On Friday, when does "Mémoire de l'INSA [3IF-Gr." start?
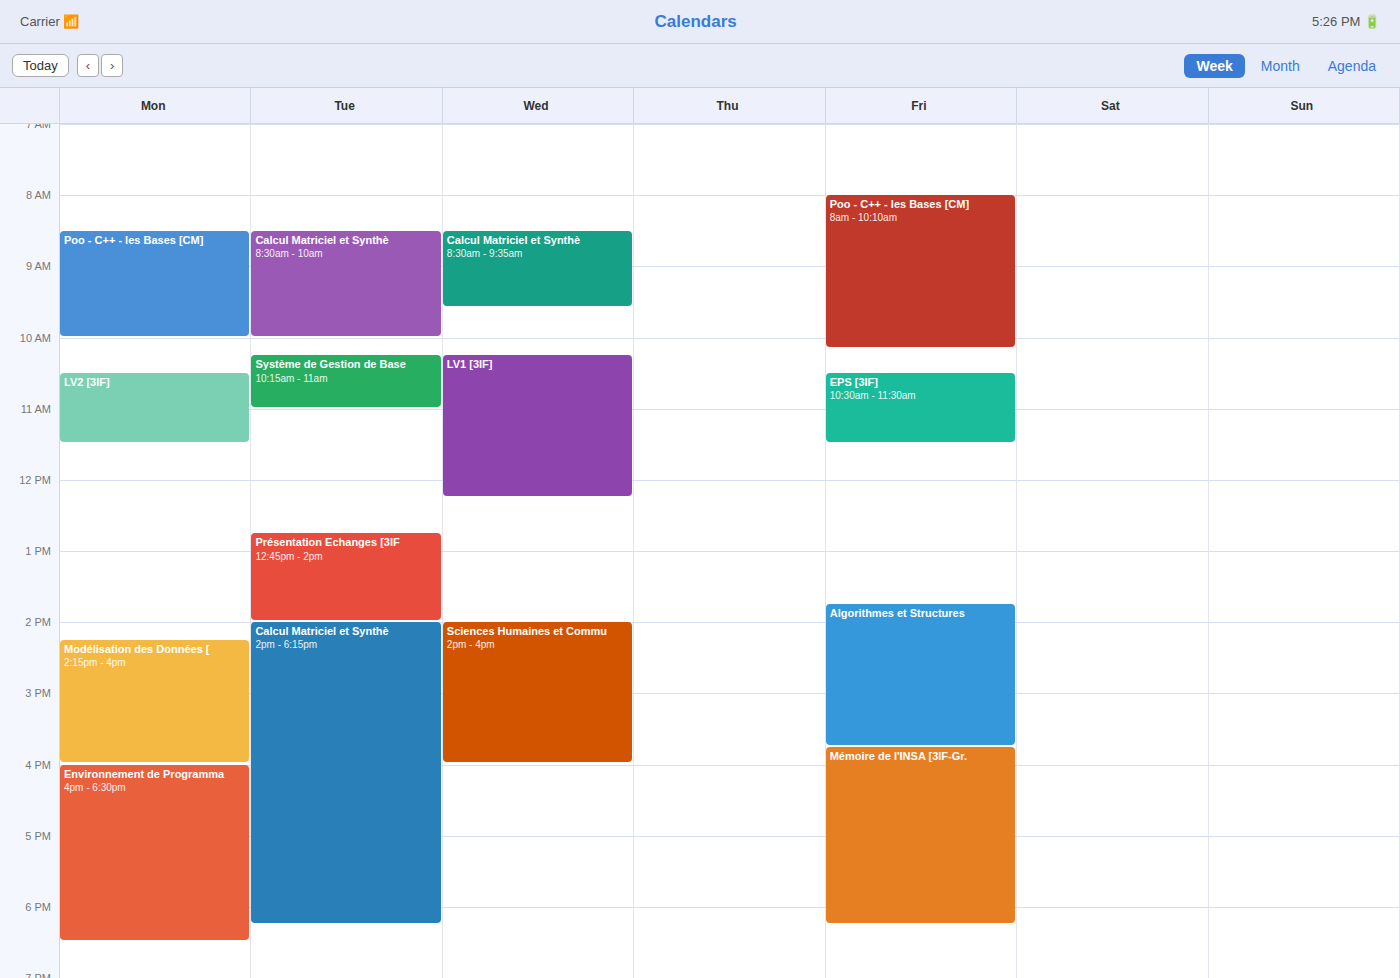
3:45 PM